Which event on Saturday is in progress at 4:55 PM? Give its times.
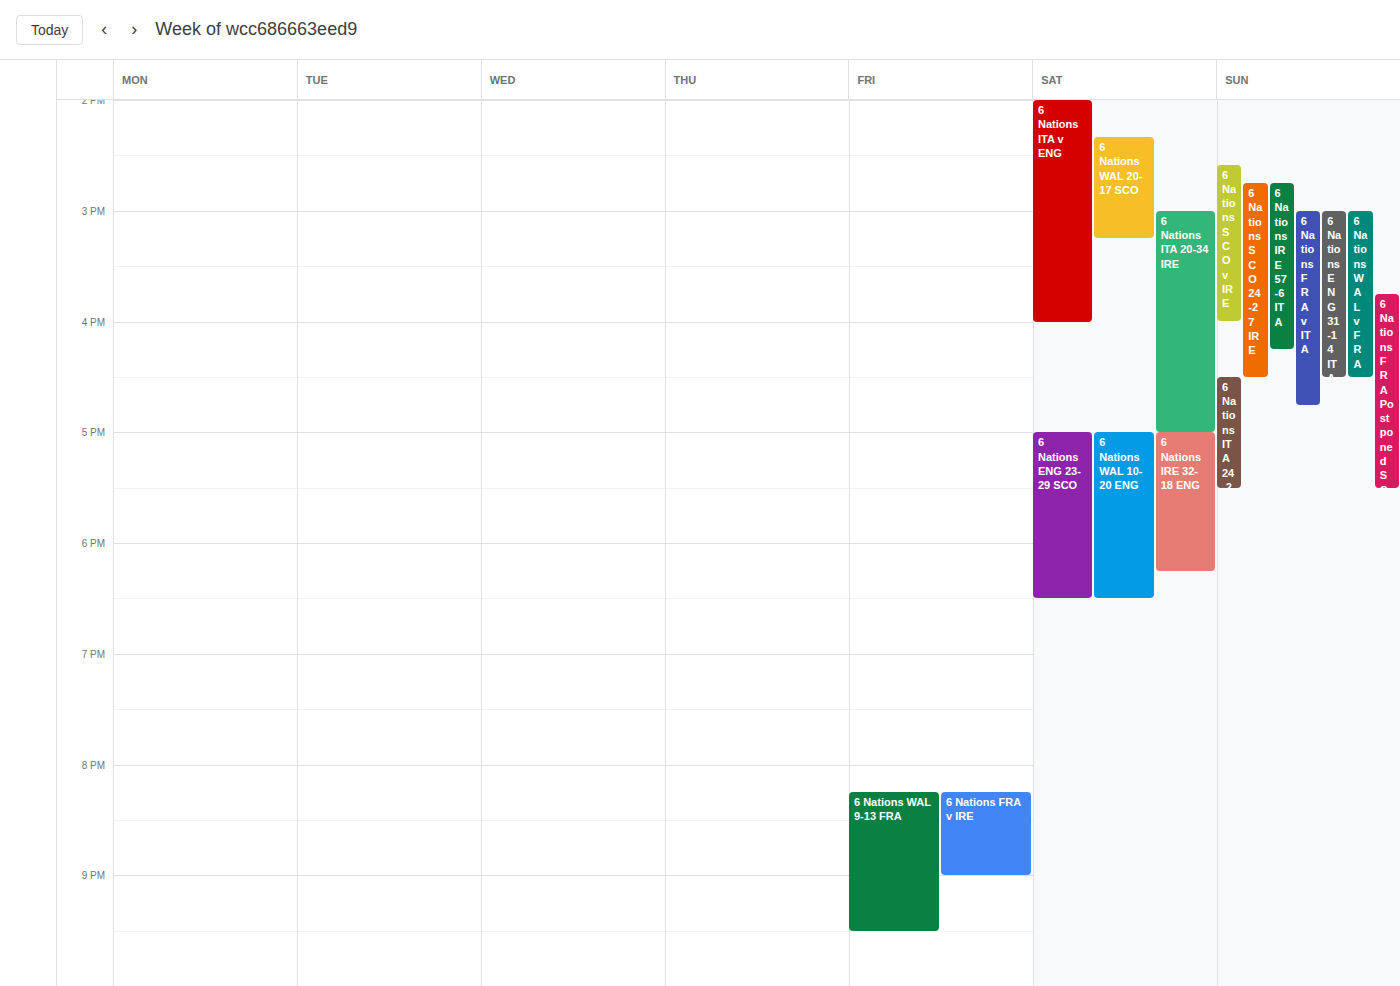
"6 Nations ITA 20-34 IRE", 3:00 PM to 5:00 PM